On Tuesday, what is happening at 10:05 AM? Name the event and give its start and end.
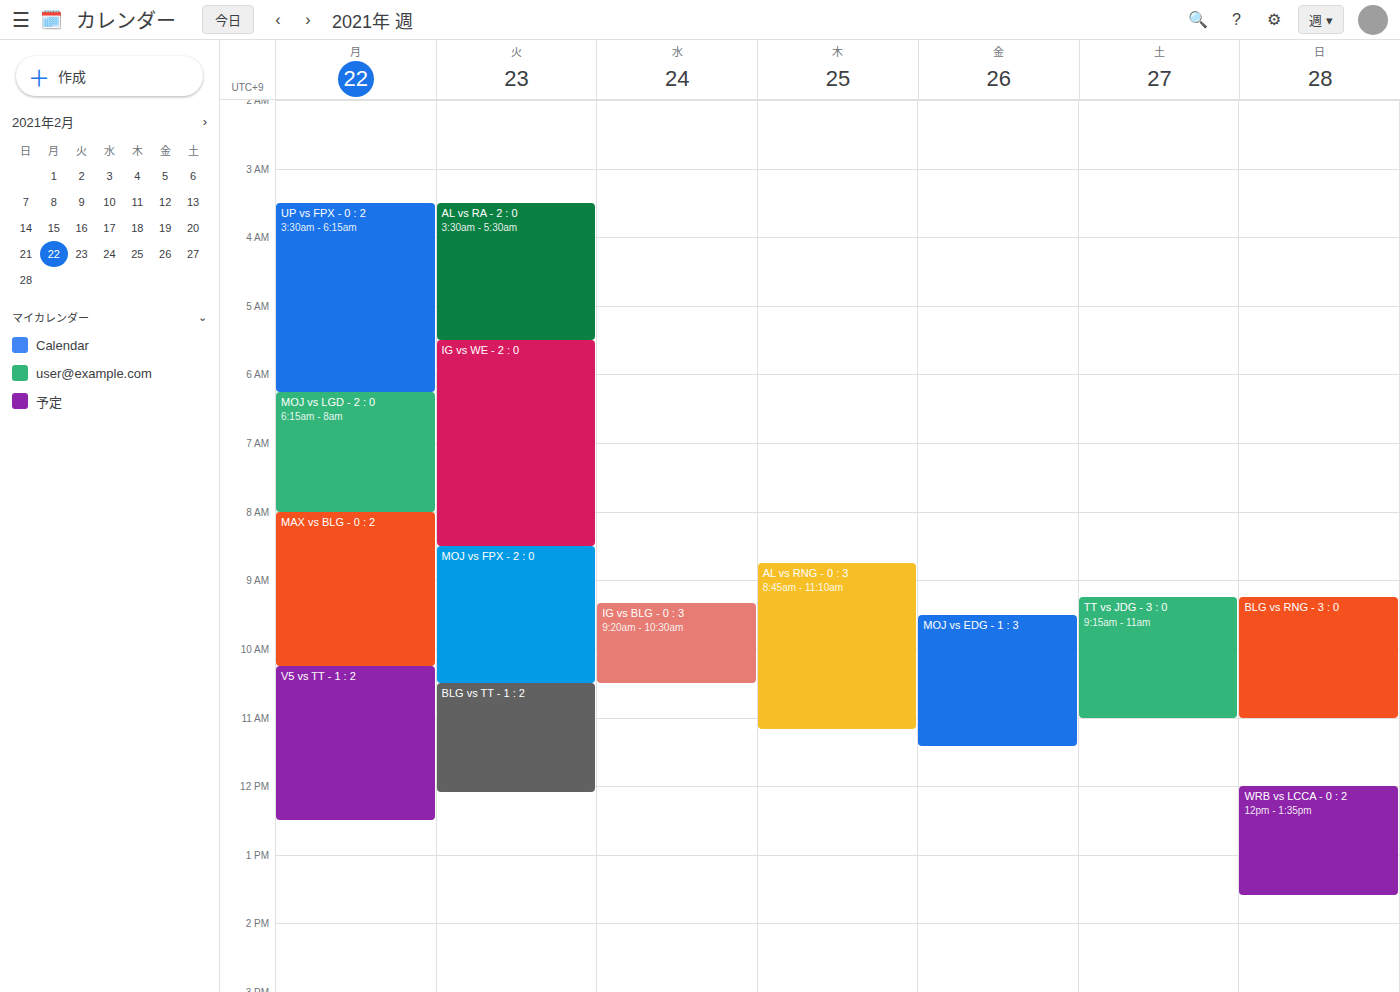
"MOJ vs FPX - 2 : 0", 8:30 AM to 10:30 AM